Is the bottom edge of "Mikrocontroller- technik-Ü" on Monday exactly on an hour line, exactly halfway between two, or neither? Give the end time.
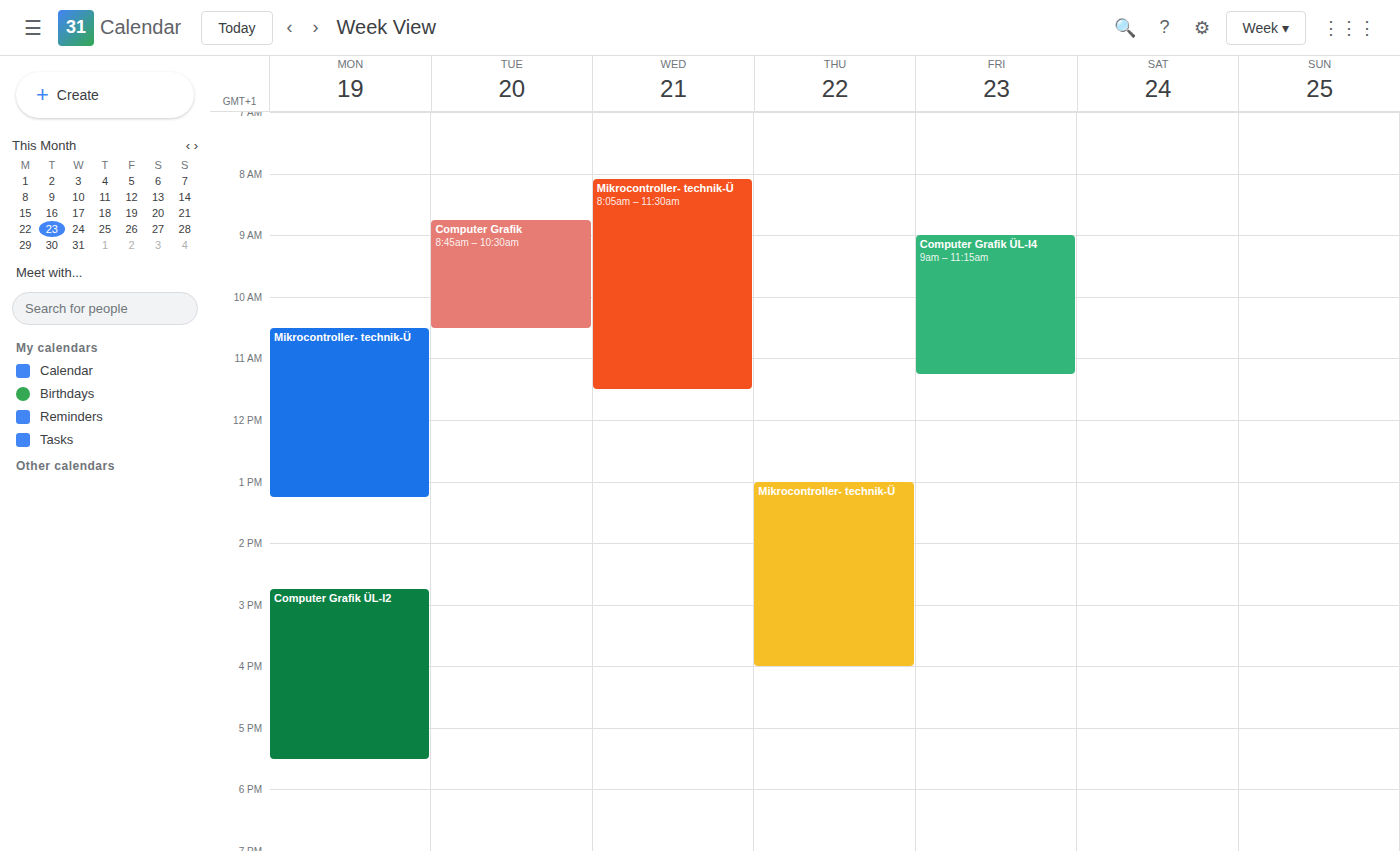
1:15 PM -- neither: a quarter of the way from the 1 PM line to the 2 PM line.